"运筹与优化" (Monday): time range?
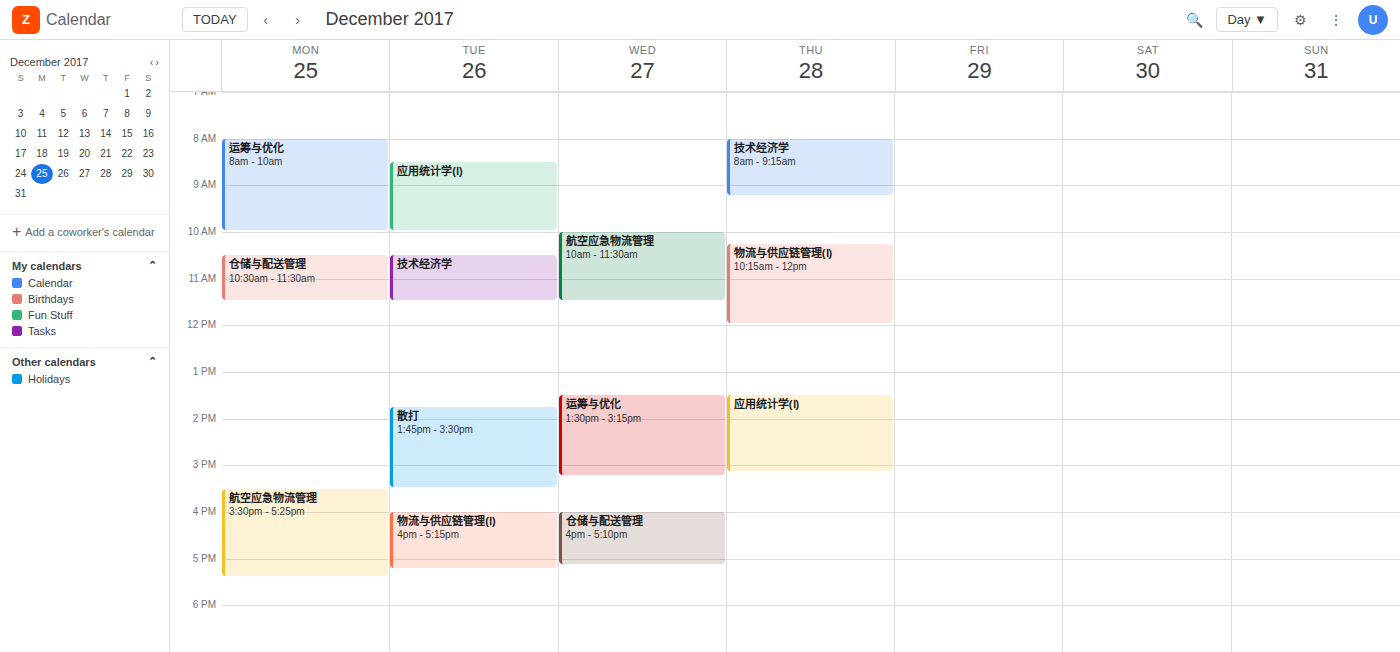
8:00 AM to 10:00 AM